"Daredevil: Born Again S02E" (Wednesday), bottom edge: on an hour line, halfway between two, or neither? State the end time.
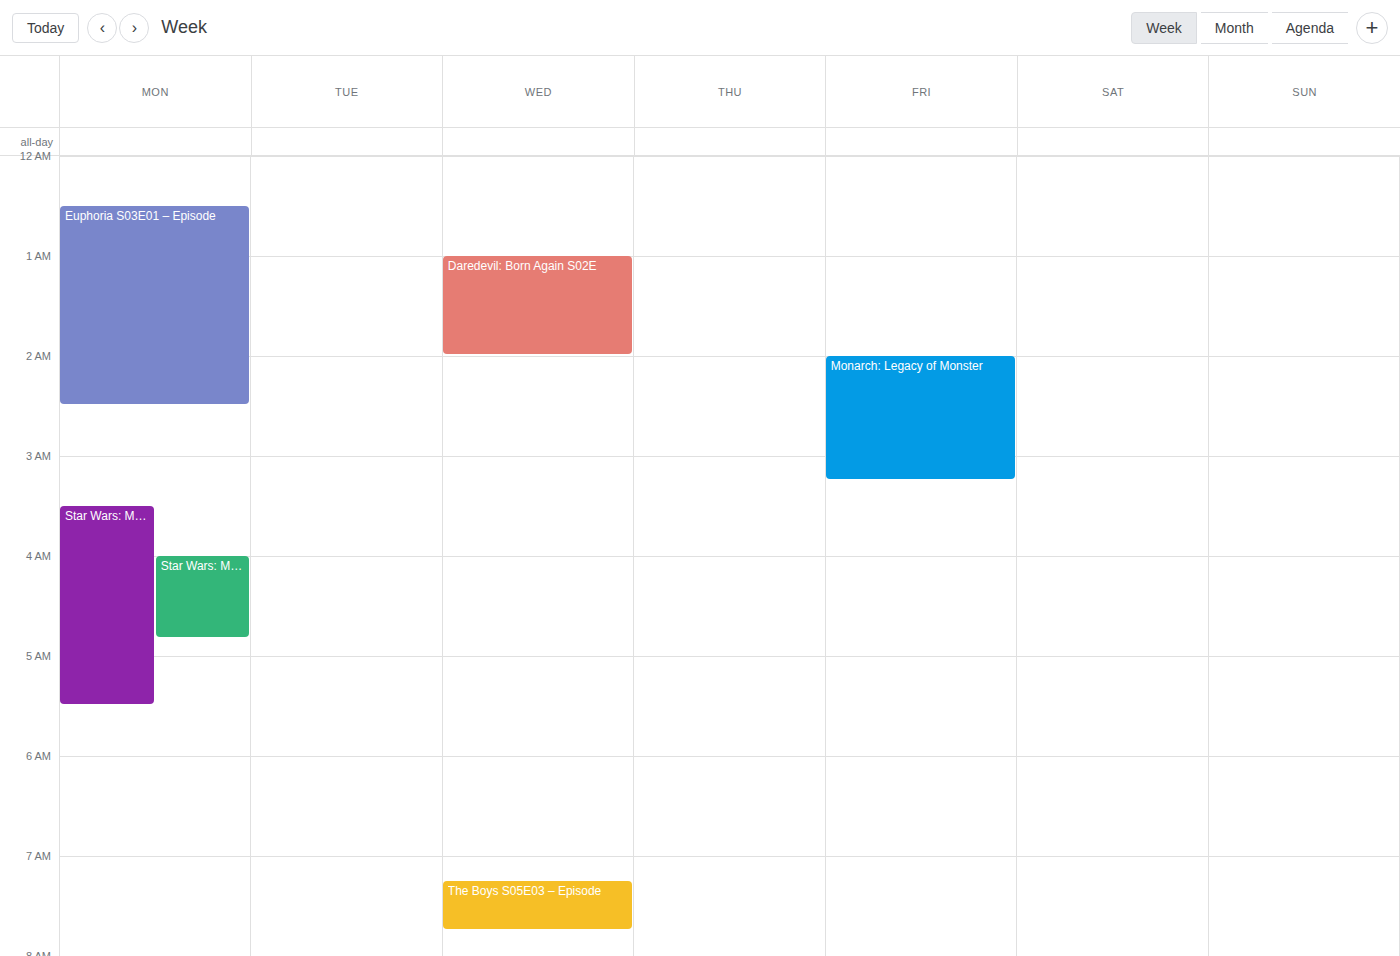
2:00 AM -- exactly on the 2 AM line.